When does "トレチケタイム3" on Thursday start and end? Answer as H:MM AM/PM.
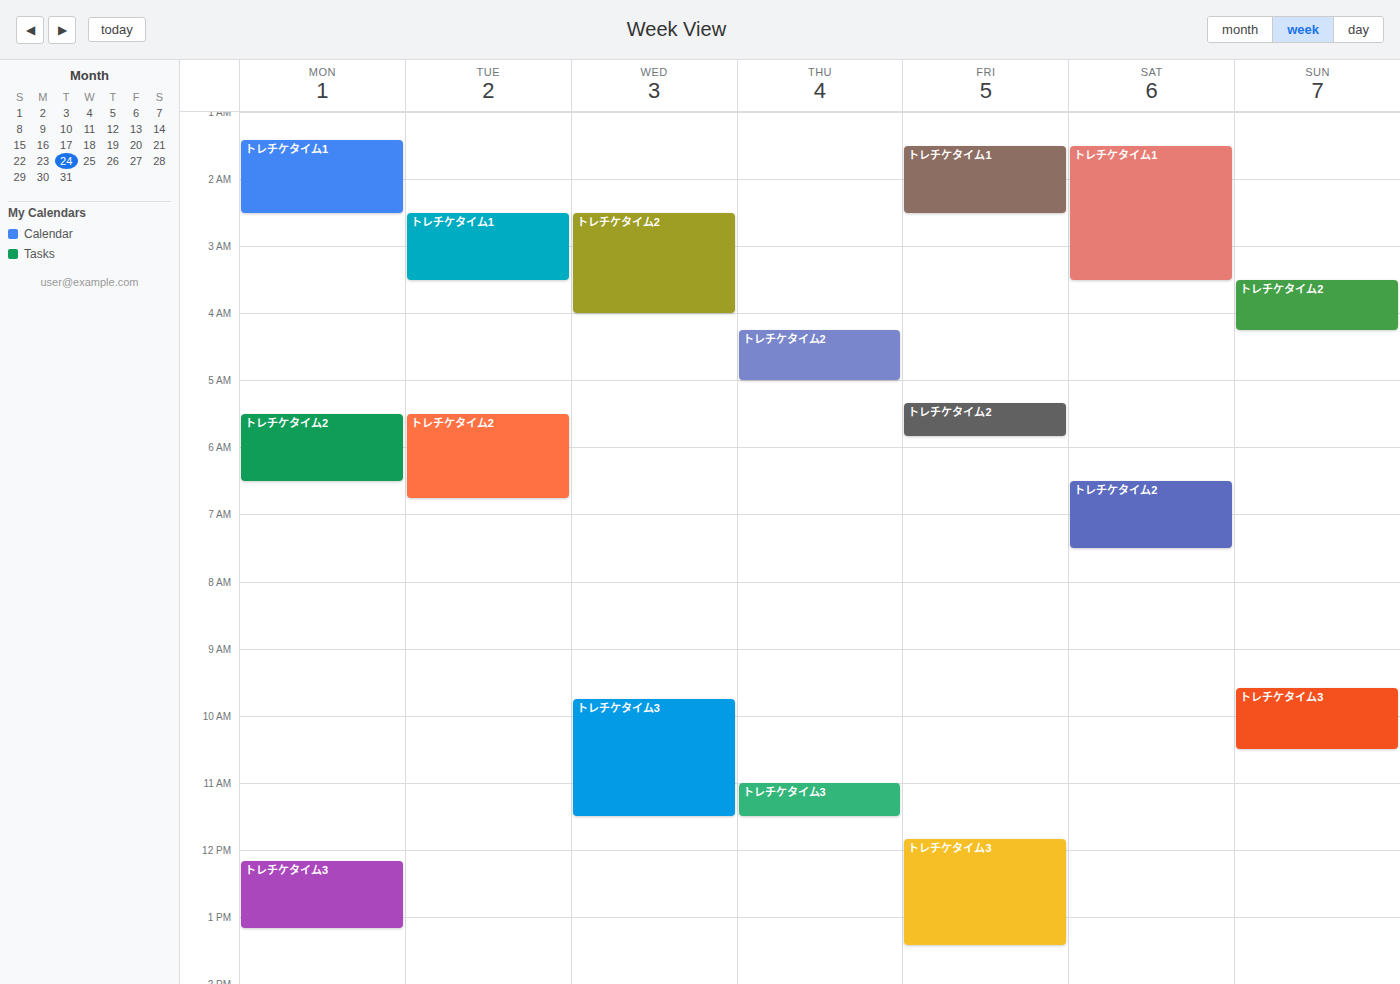
11:00 AM to 11:30 AM